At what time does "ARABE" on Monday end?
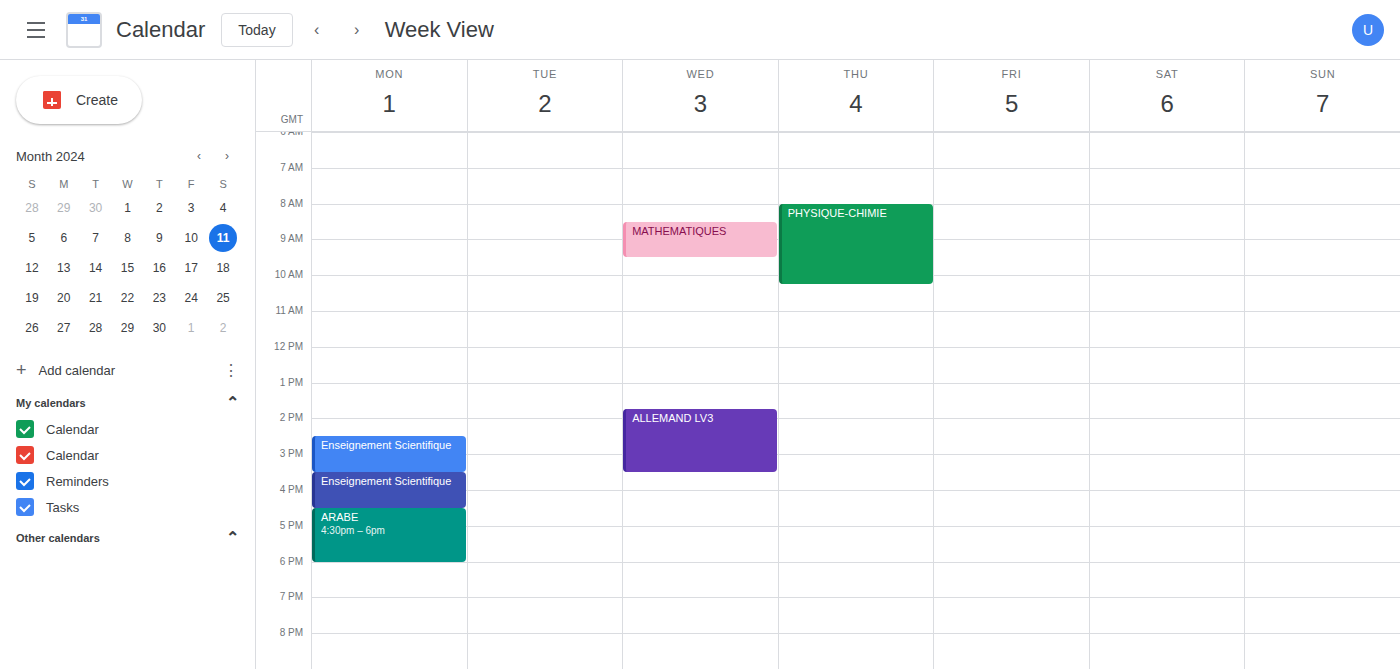
18:00